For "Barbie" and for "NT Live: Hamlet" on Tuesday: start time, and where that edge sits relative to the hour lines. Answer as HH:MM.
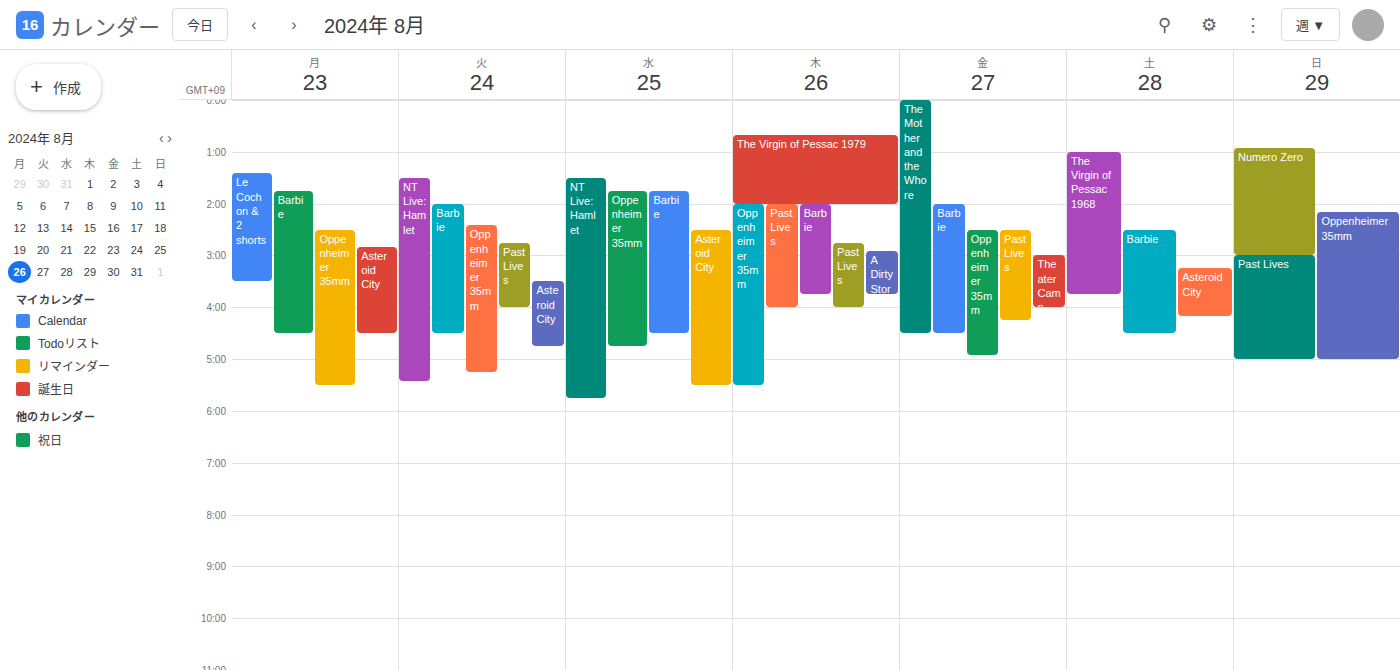
"Barbie": 02:00, exactly on the 02:00 line. "NT Live: Hamlet": 01:30, halfway between the 01:00 and 02:00 lines.